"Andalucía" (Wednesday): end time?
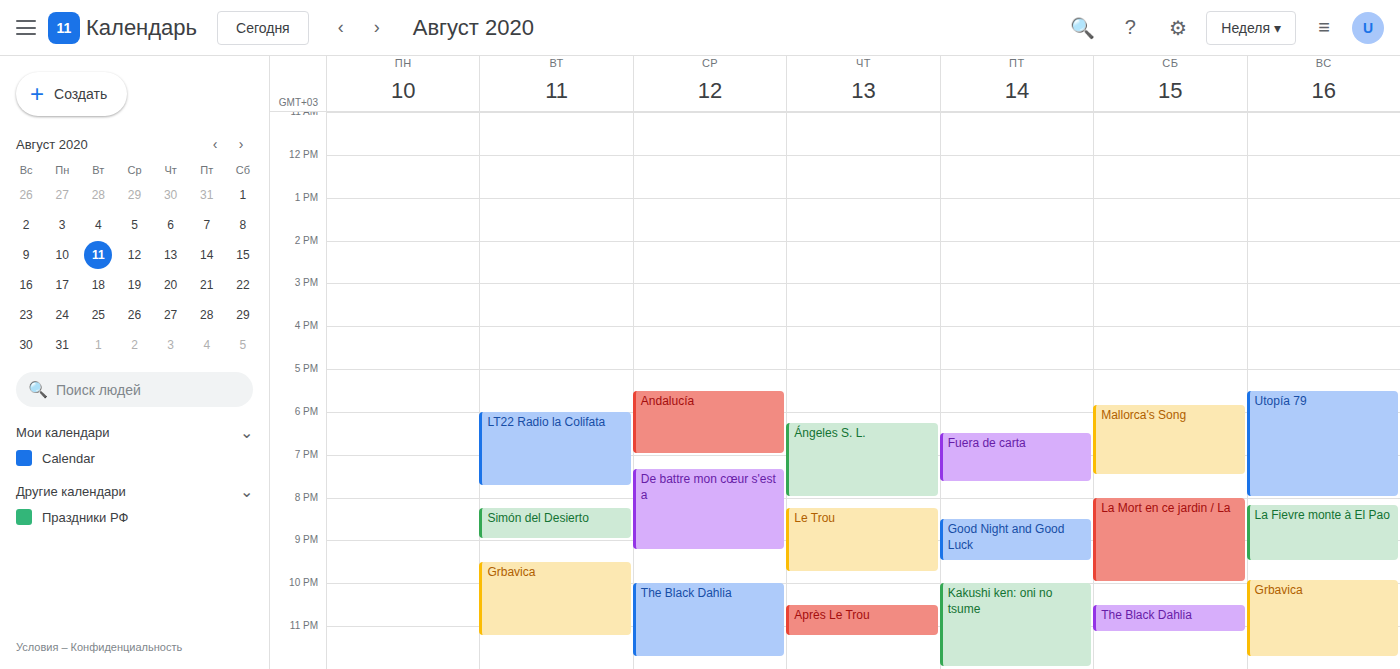
7:00 PM